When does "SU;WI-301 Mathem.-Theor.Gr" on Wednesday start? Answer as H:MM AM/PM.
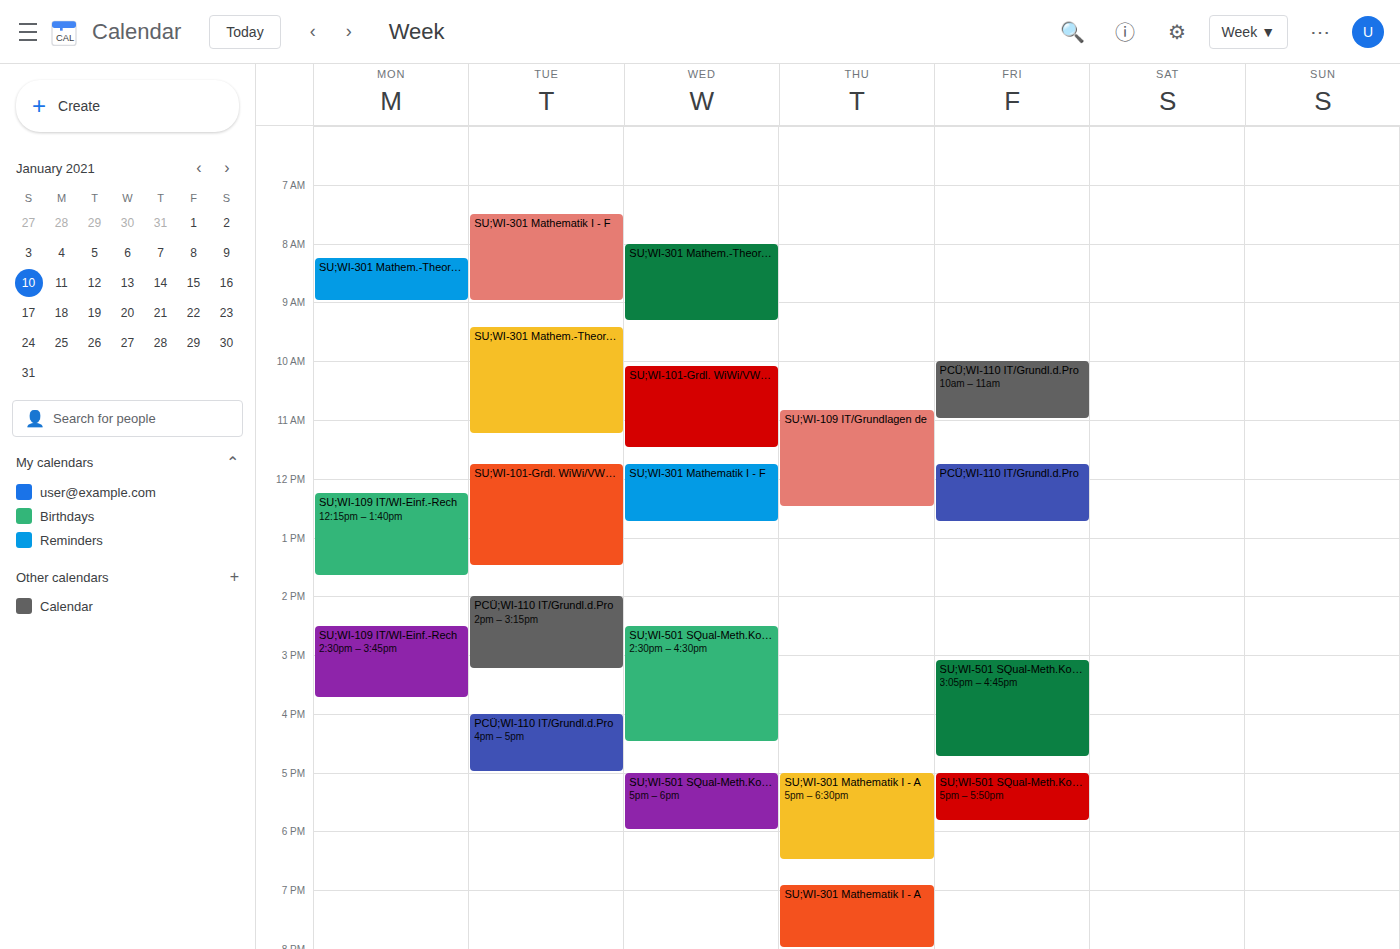
8:00 AM